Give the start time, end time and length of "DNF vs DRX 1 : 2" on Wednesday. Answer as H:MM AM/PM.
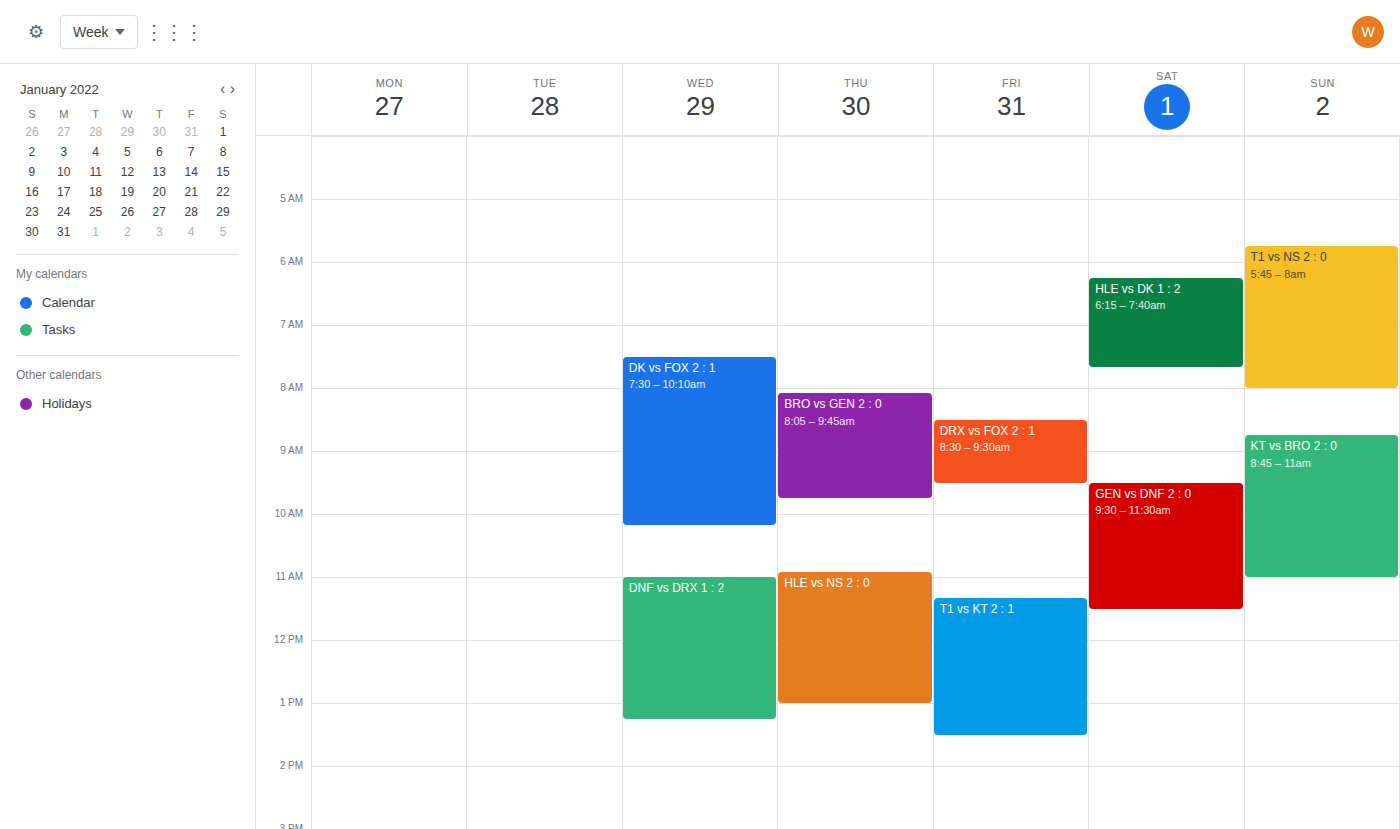
11:00 AM to 1:15 PM, 2 hours 15 minutes